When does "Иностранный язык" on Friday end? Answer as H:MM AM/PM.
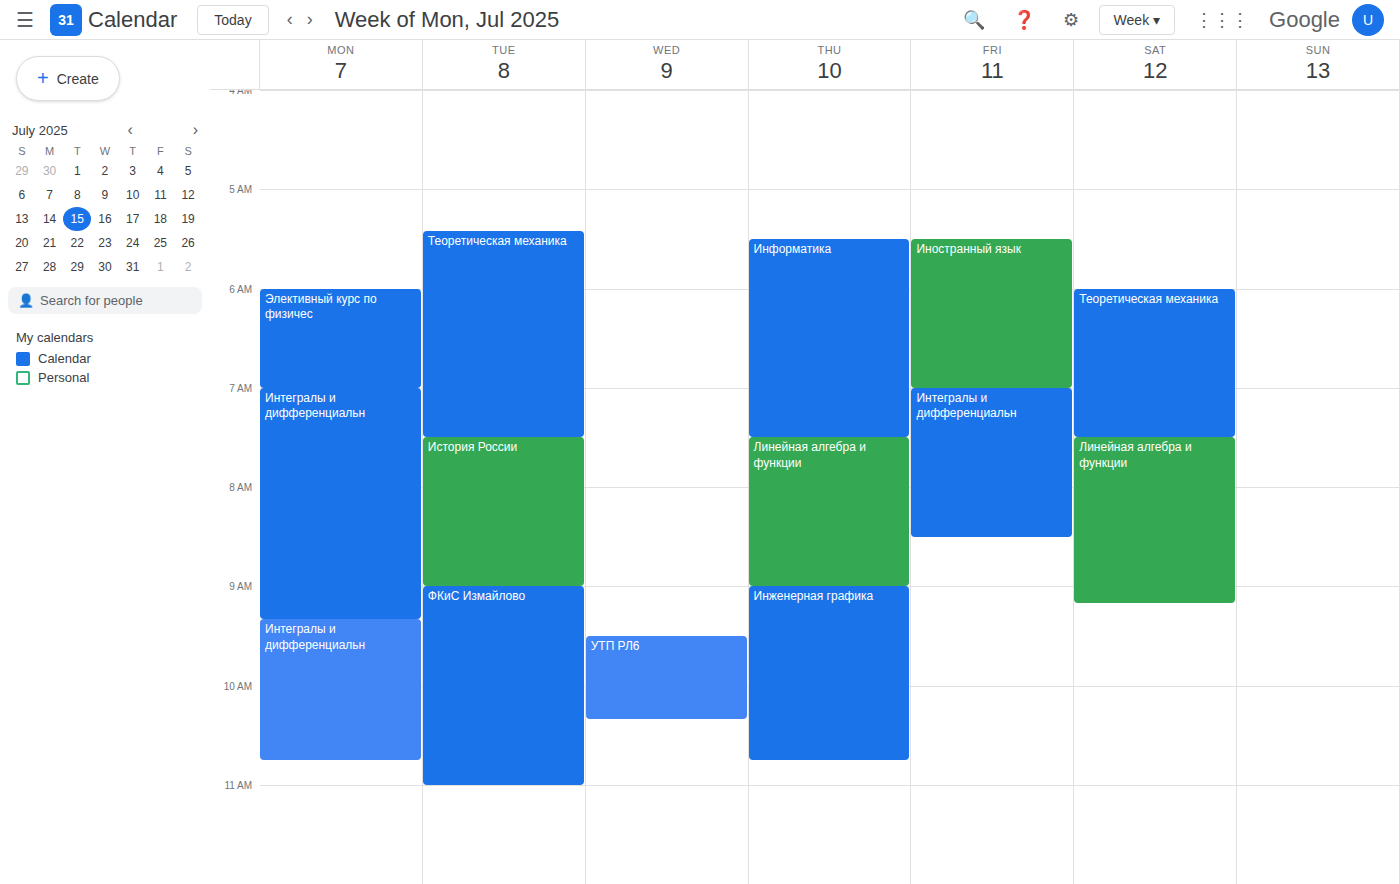
7:00 AM